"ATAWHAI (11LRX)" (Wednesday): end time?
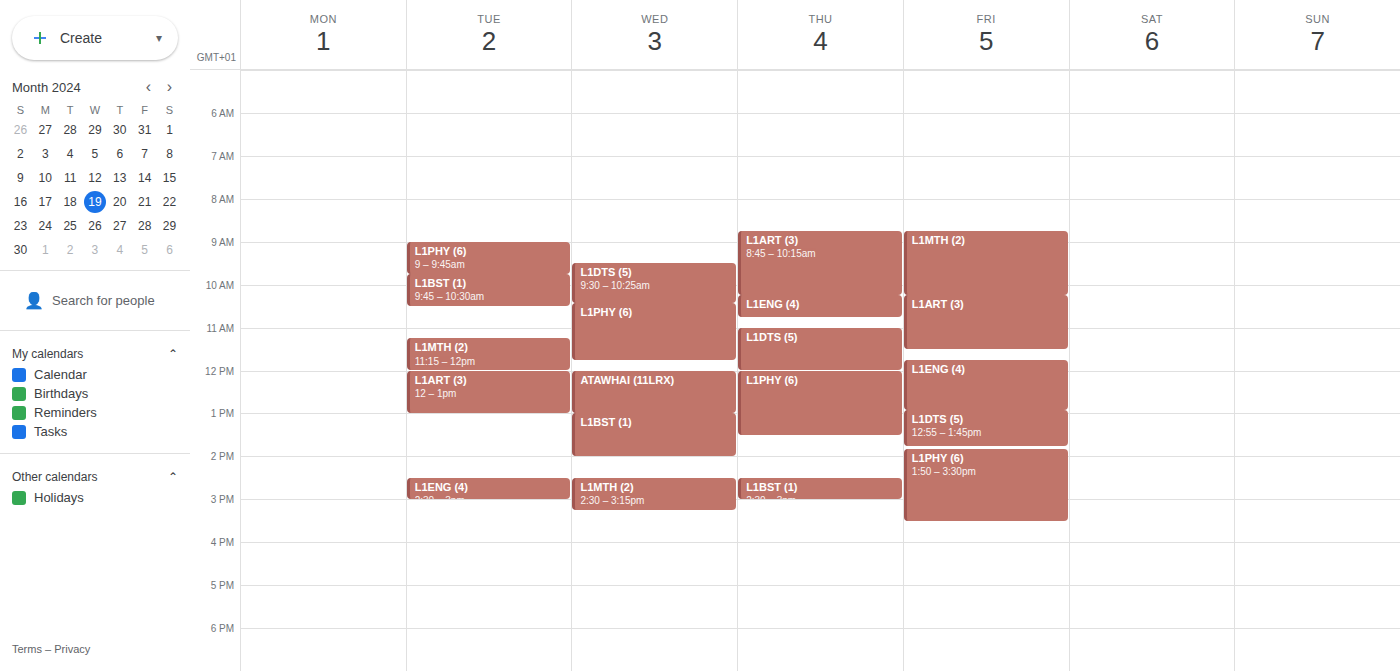
1:00 PM